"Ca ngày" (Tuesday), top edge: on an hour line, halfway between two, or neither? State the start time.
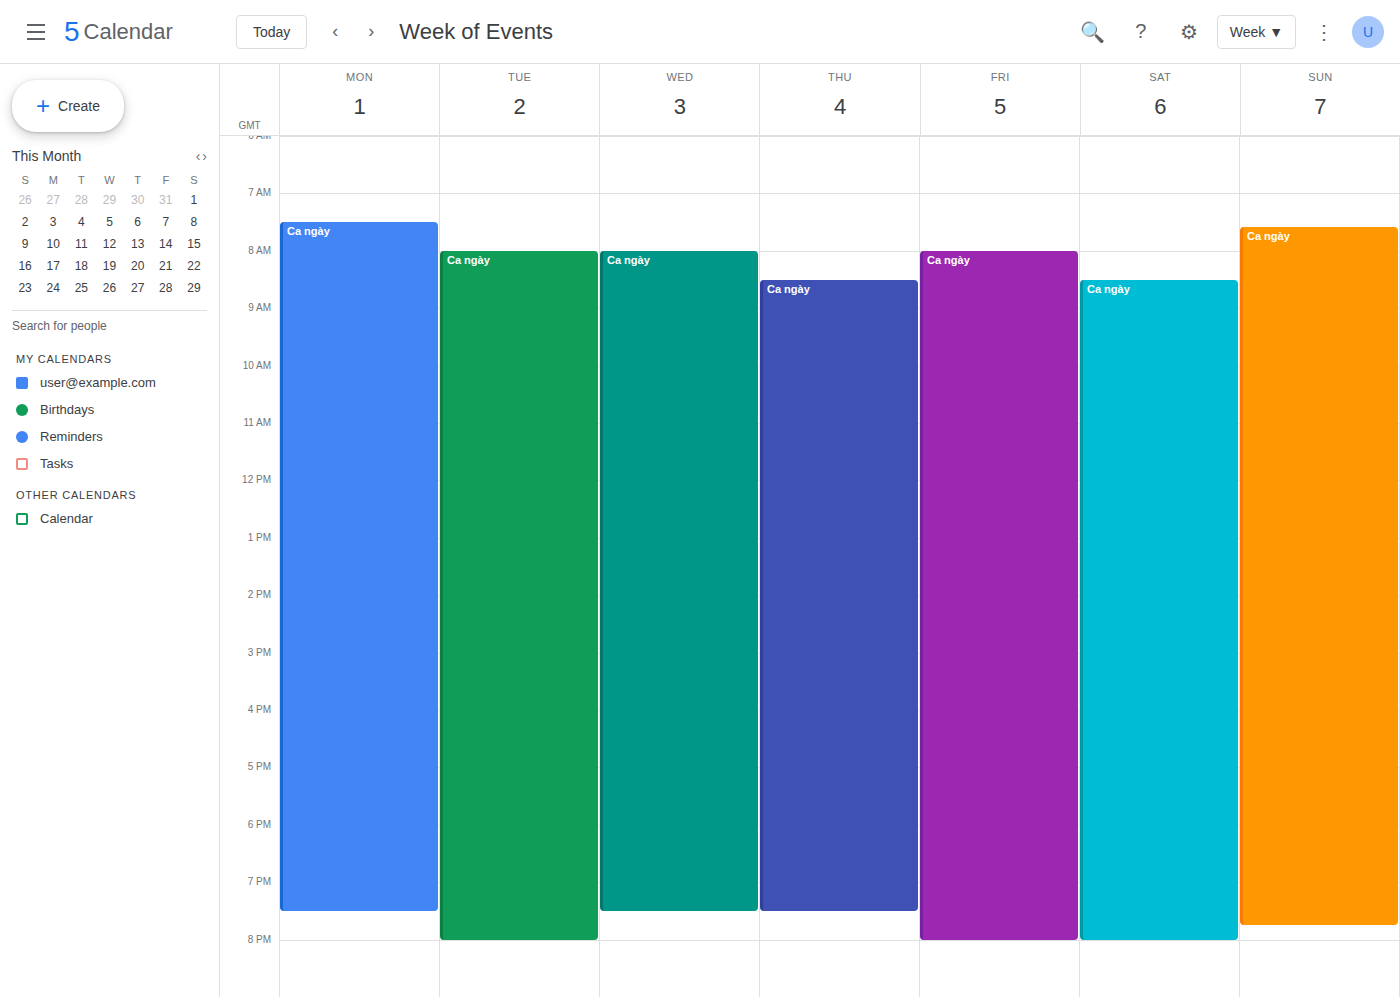
8:00 AM -- exactly on the 8 AM line.